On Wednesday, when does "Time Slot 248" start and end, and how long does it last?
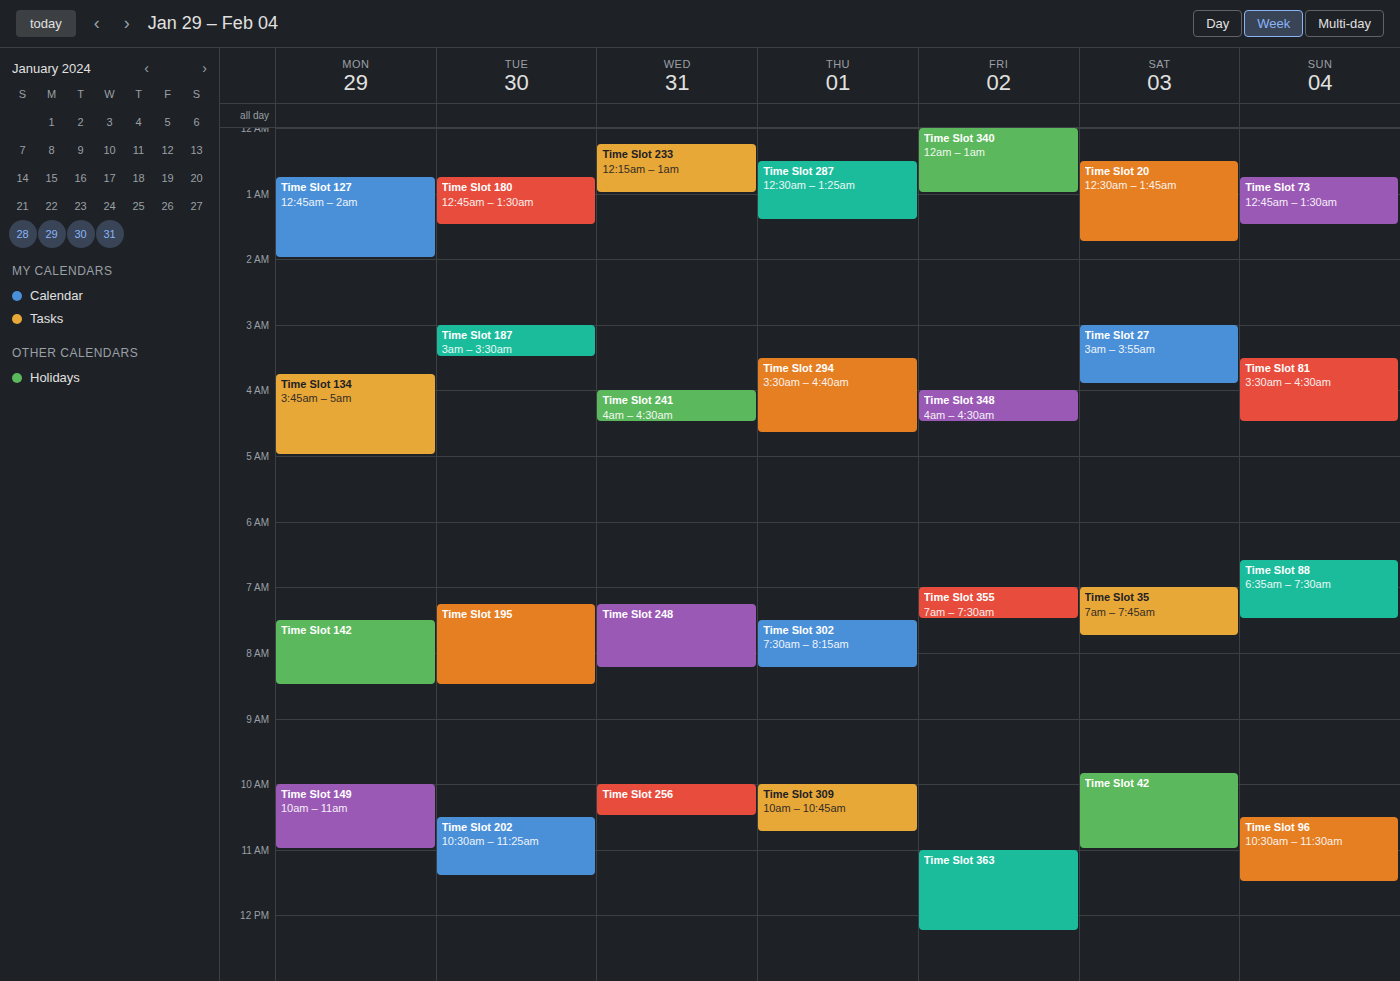
7:15 AM to 8:15 AM, 1 hour